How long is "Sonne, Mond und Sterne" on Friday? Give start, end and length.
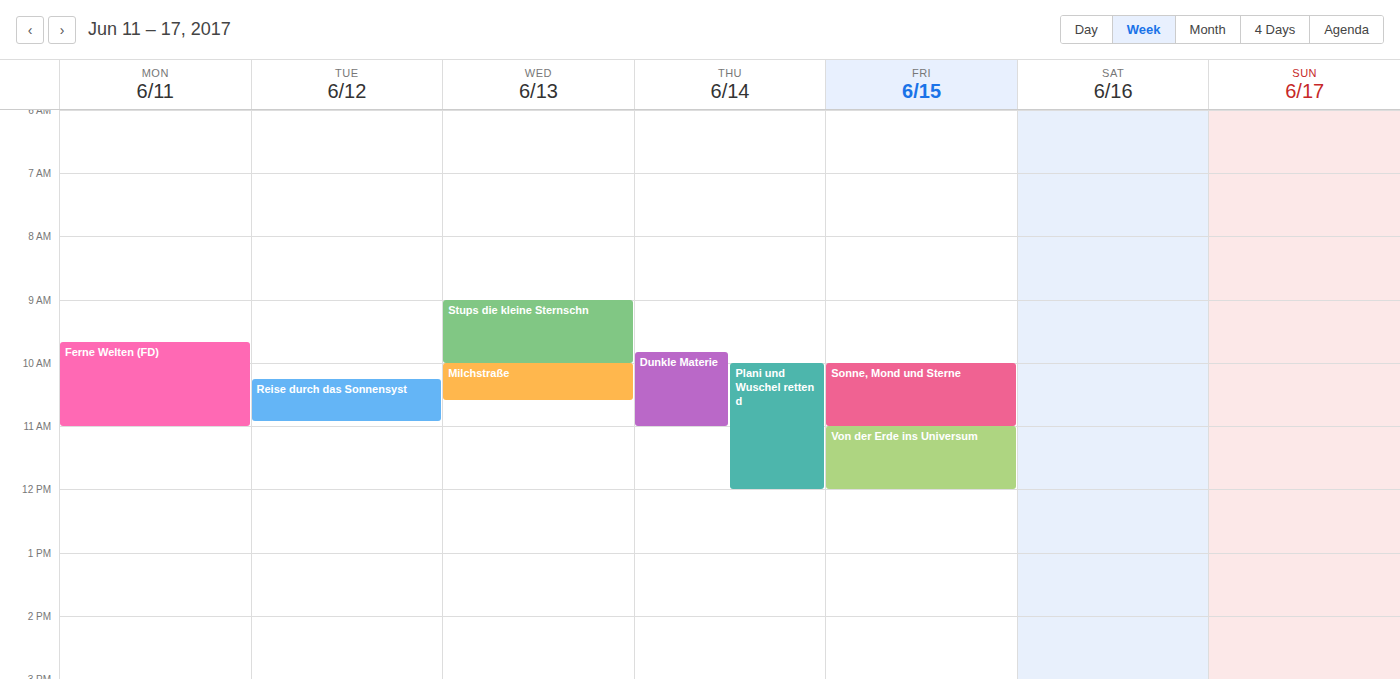
10:00 AM to 11:00 AM, 1 hour